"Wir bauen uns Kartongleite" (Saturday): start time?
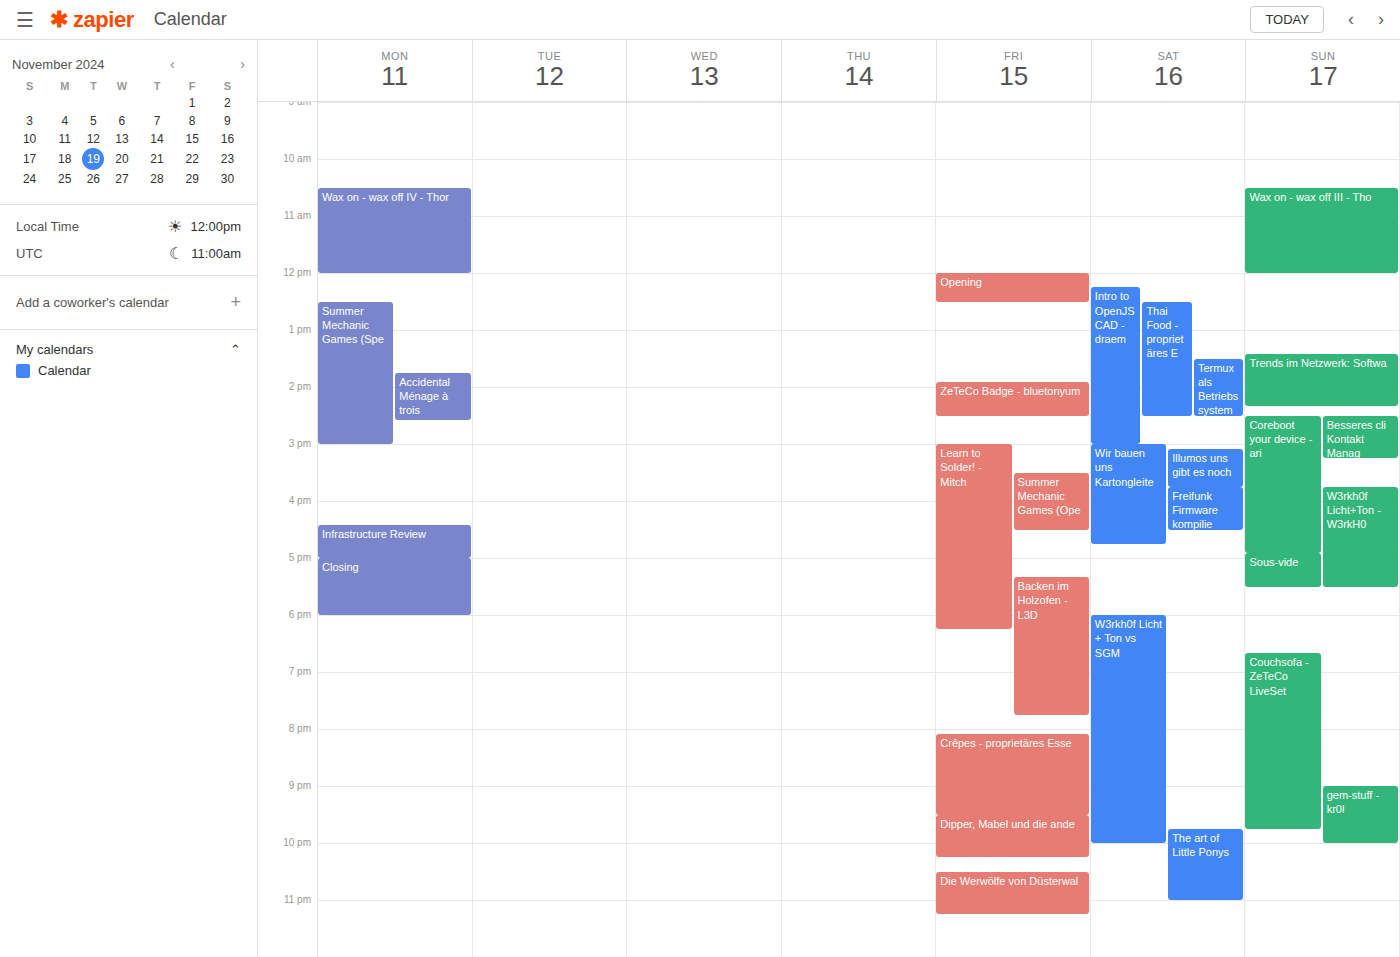
3:00 PM